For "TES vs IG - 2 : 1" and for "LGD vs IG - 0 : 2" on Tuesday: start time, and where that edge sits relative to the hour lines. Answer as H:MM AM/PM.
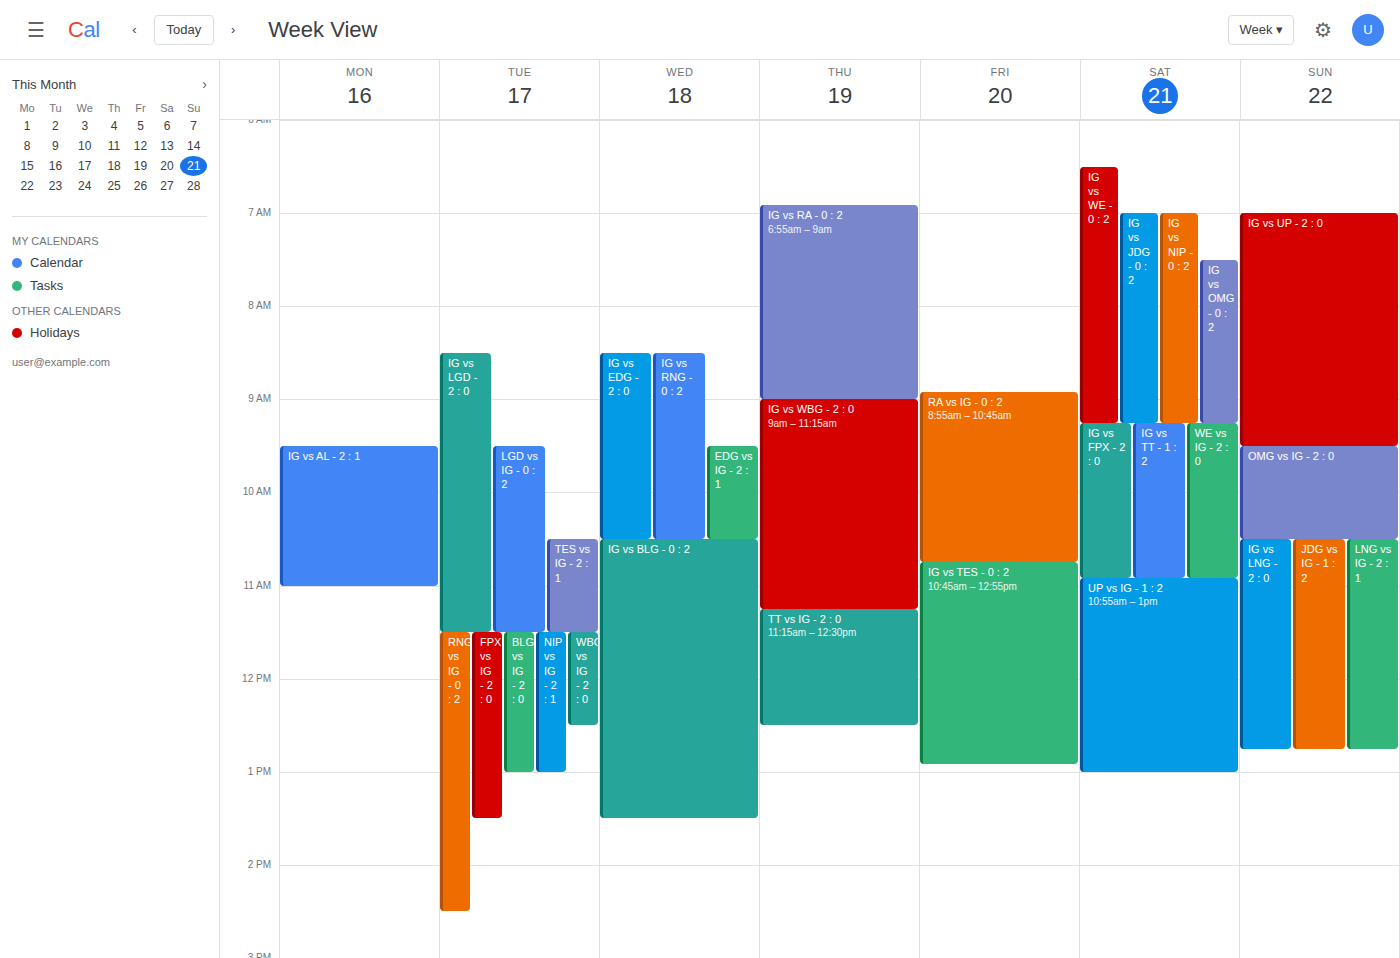
"TES vs IG - 2 : 1": 10:30 AM, halfway between the 10 AM and 11 AM lines. "LGD vs IG - 0 : 2": 9:30 AM, halfway between the 9 AM and 10 AM lines.